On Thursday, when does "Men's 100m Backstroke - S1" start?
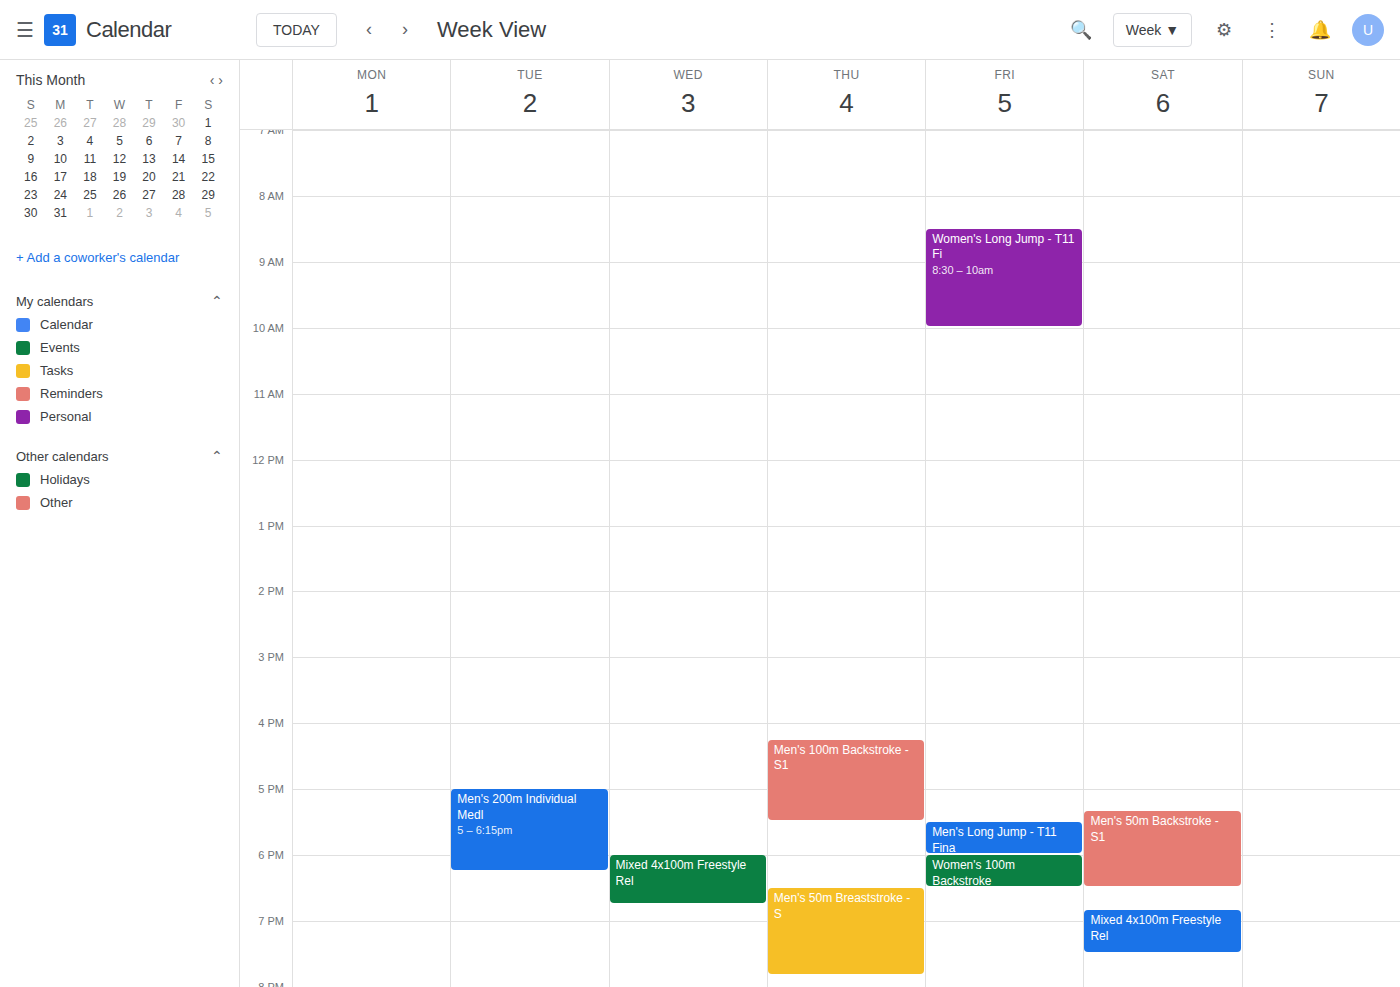
4:15 PM